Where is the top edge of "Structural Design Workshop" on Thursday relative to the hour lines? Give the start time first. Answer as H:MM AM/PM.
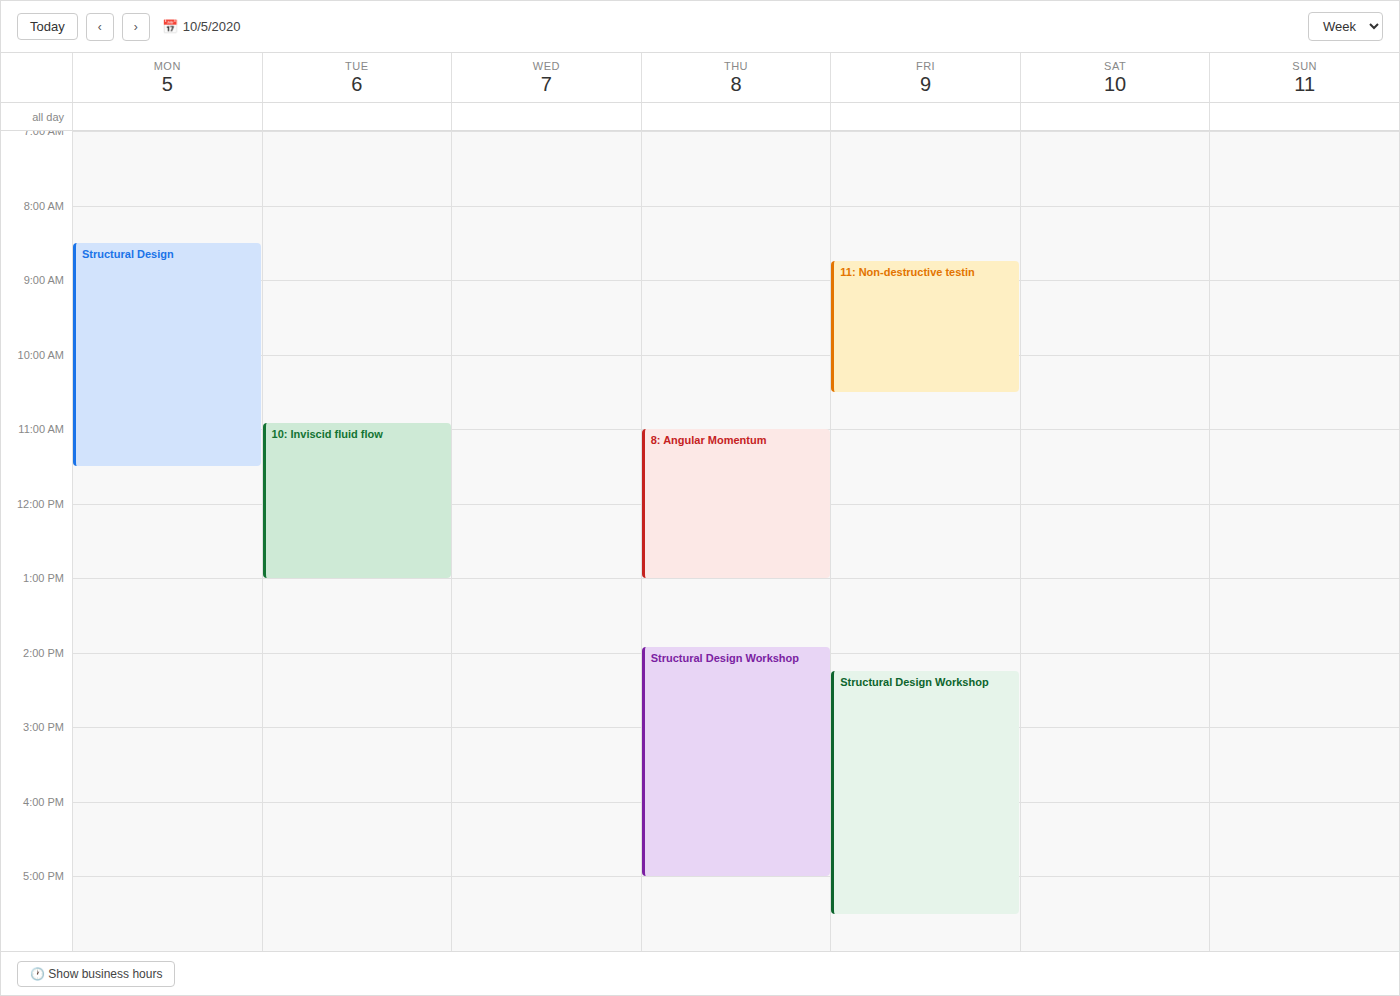
1:55 PM -- neither: 55 minutes below the 1 PM line and 5 minutes above the 2 PM line.